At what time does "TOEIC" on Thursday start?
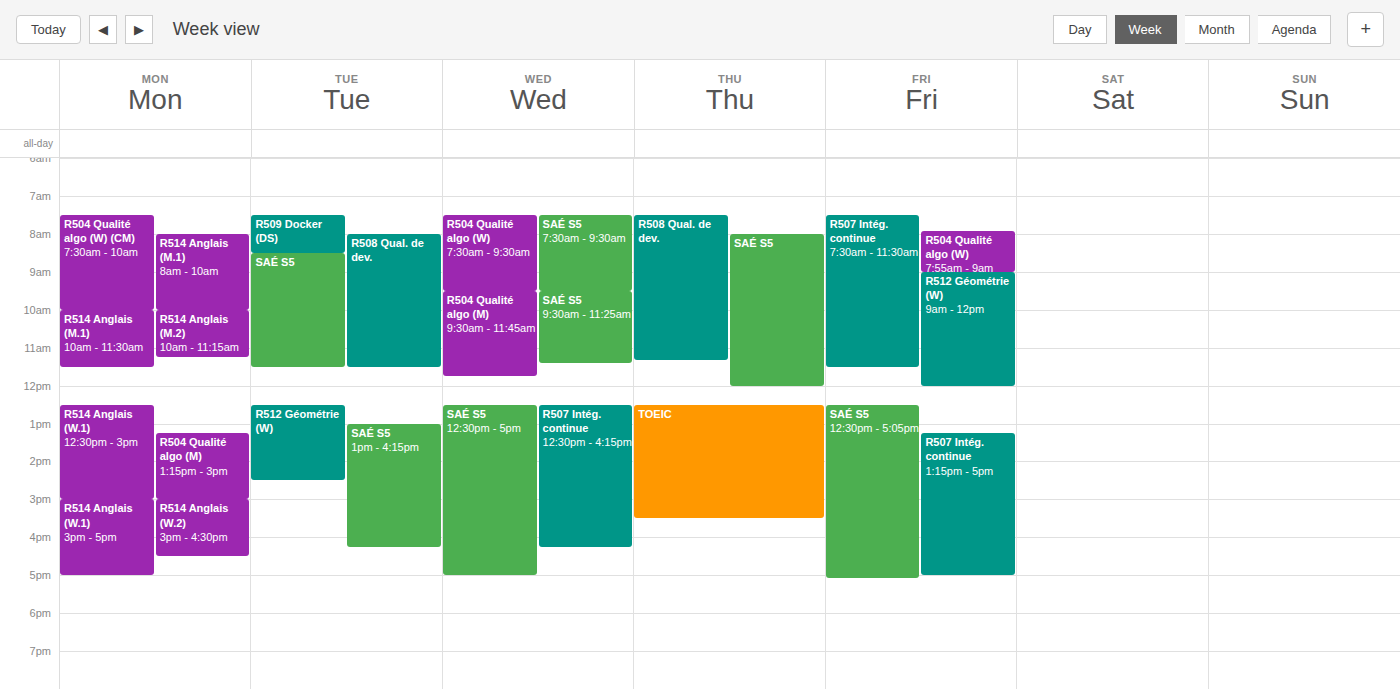
12:30 PM